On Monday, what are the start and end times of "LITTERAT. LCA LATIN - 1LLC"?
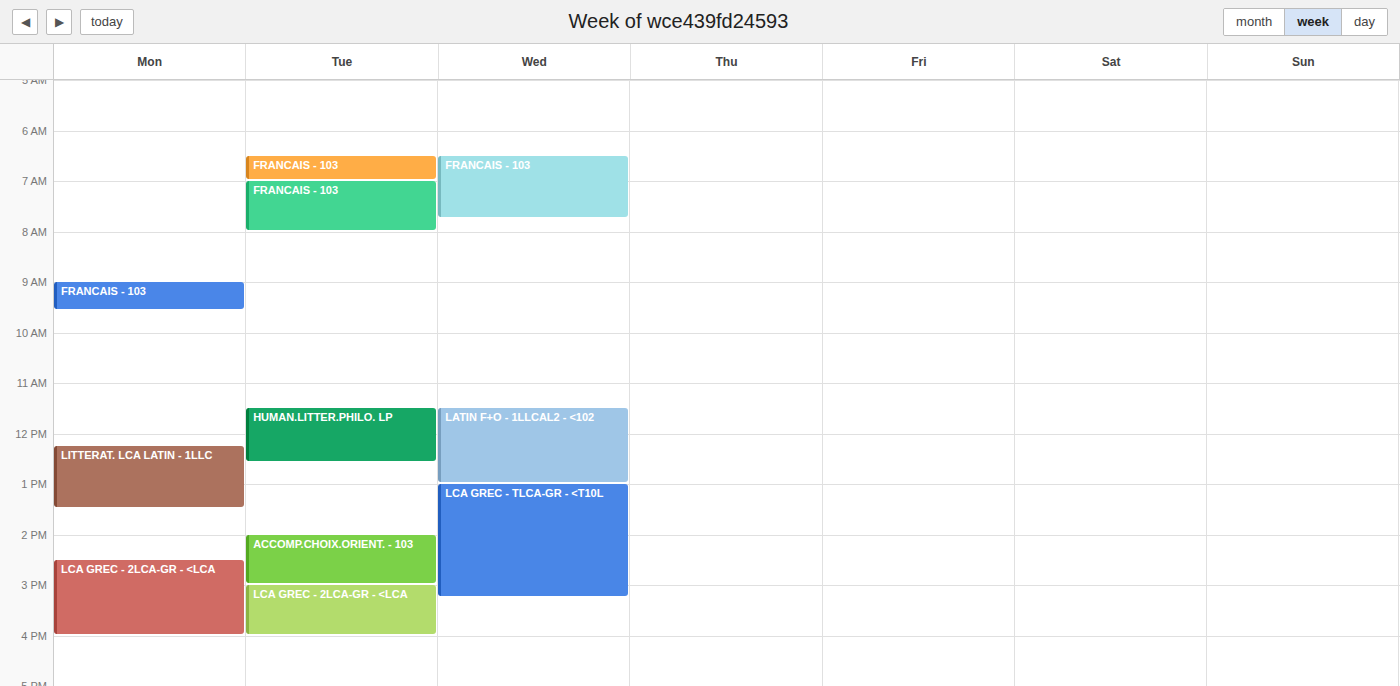
12:15 PM to 1:30 PM